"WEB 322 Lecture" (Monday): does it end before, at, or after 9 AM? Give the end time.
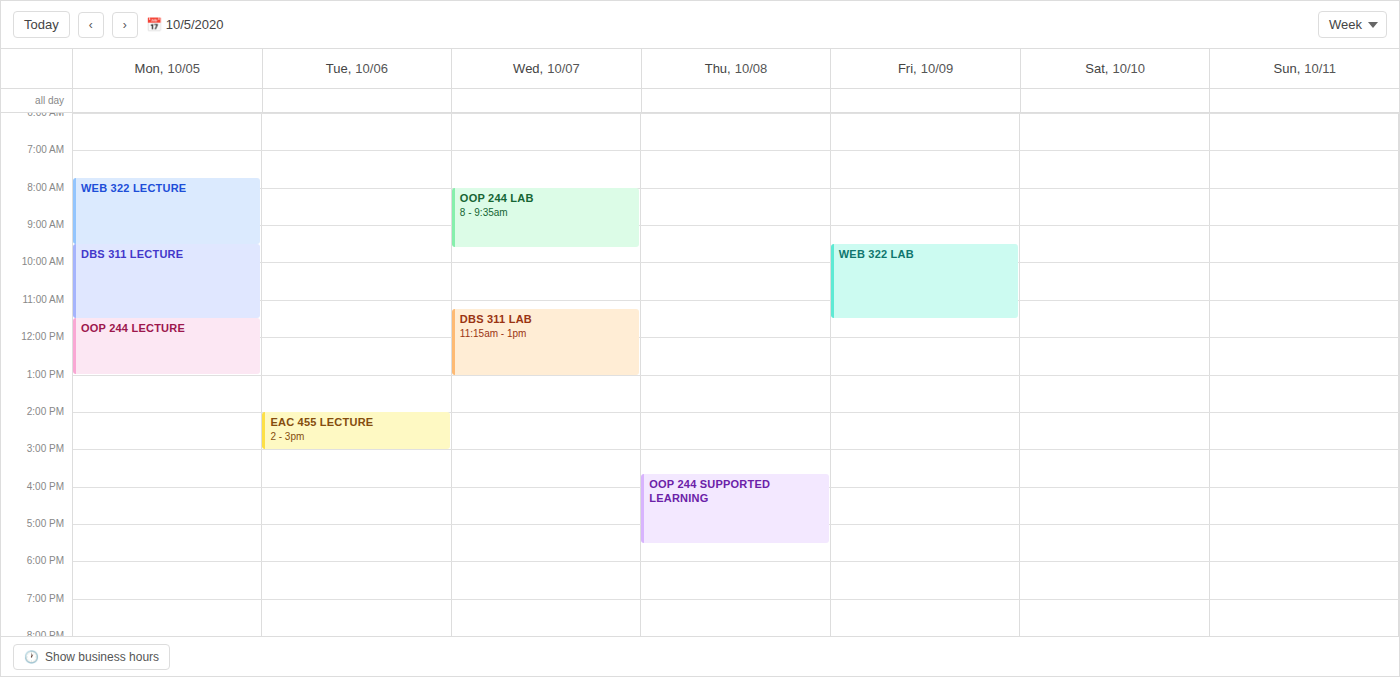
9:30 AM -- after 9 AM, 30 minutes below the 9 AM line.